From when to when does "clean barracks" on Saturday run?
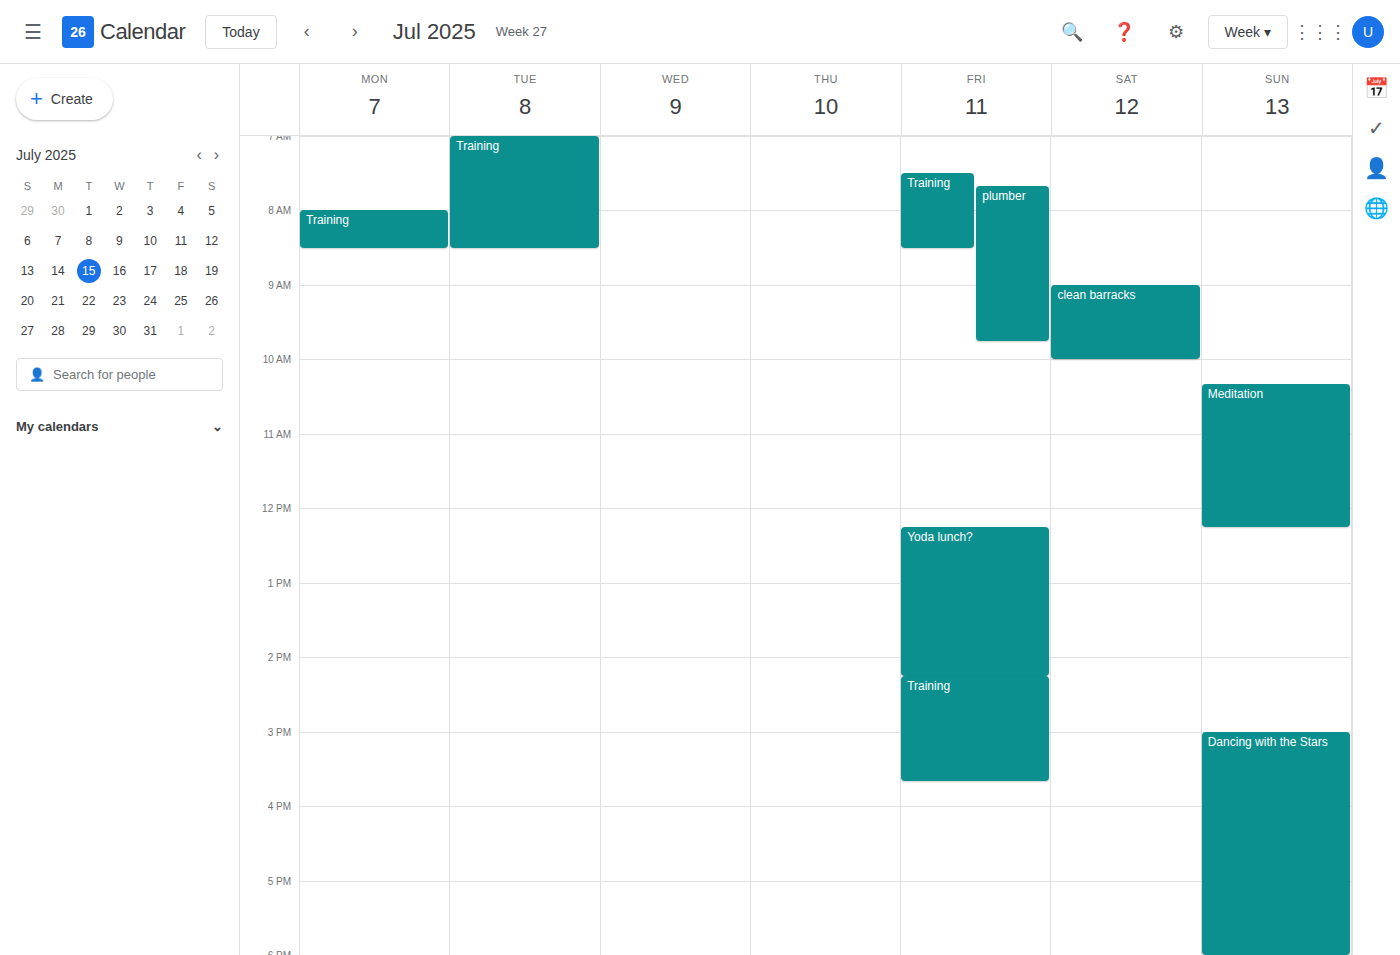
9:00 AM to 10:00 AM